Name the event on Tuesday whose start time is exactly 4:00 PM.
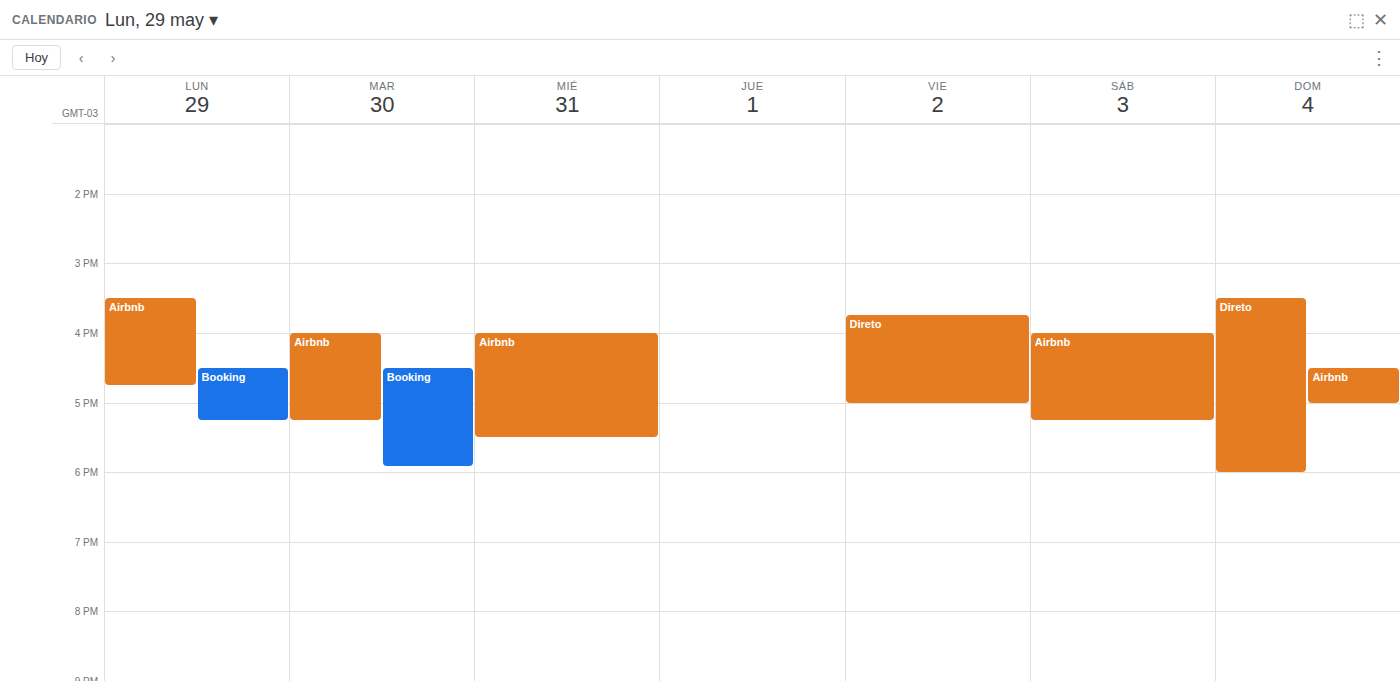
"Airbnb"